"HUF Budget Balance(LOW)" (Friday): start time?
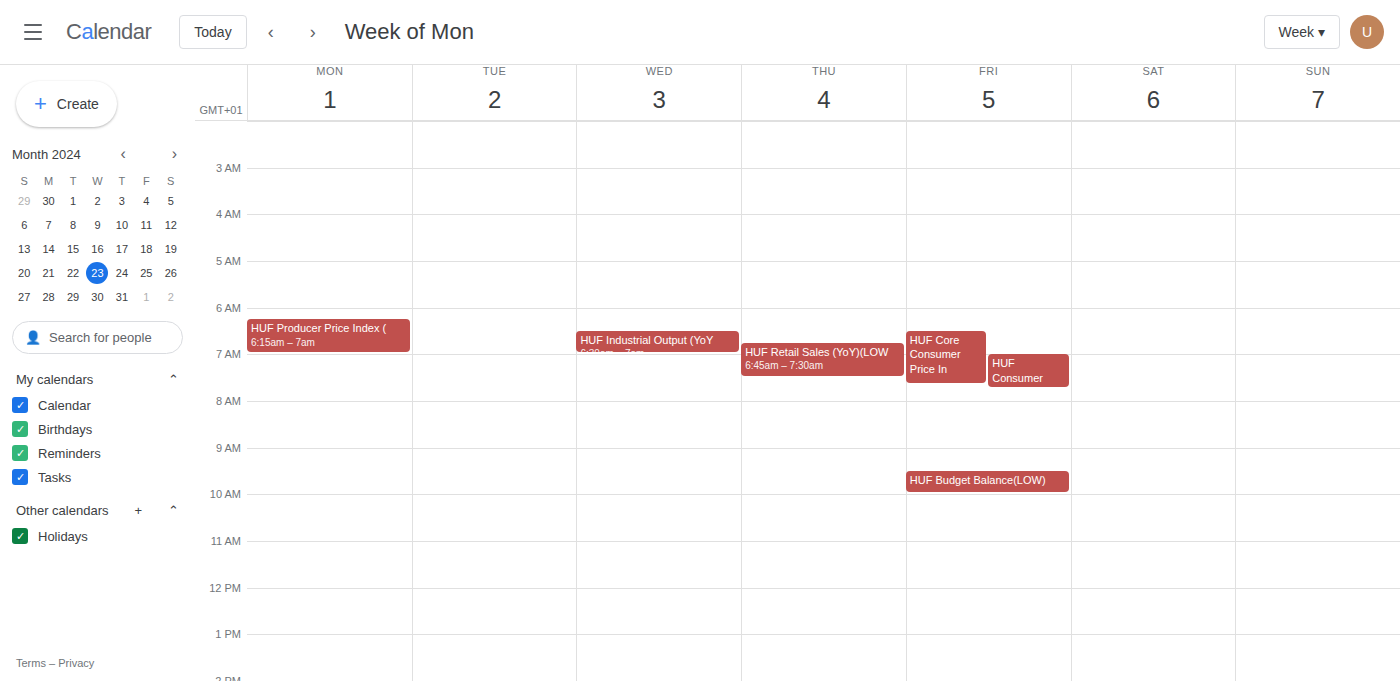
9:30 AM